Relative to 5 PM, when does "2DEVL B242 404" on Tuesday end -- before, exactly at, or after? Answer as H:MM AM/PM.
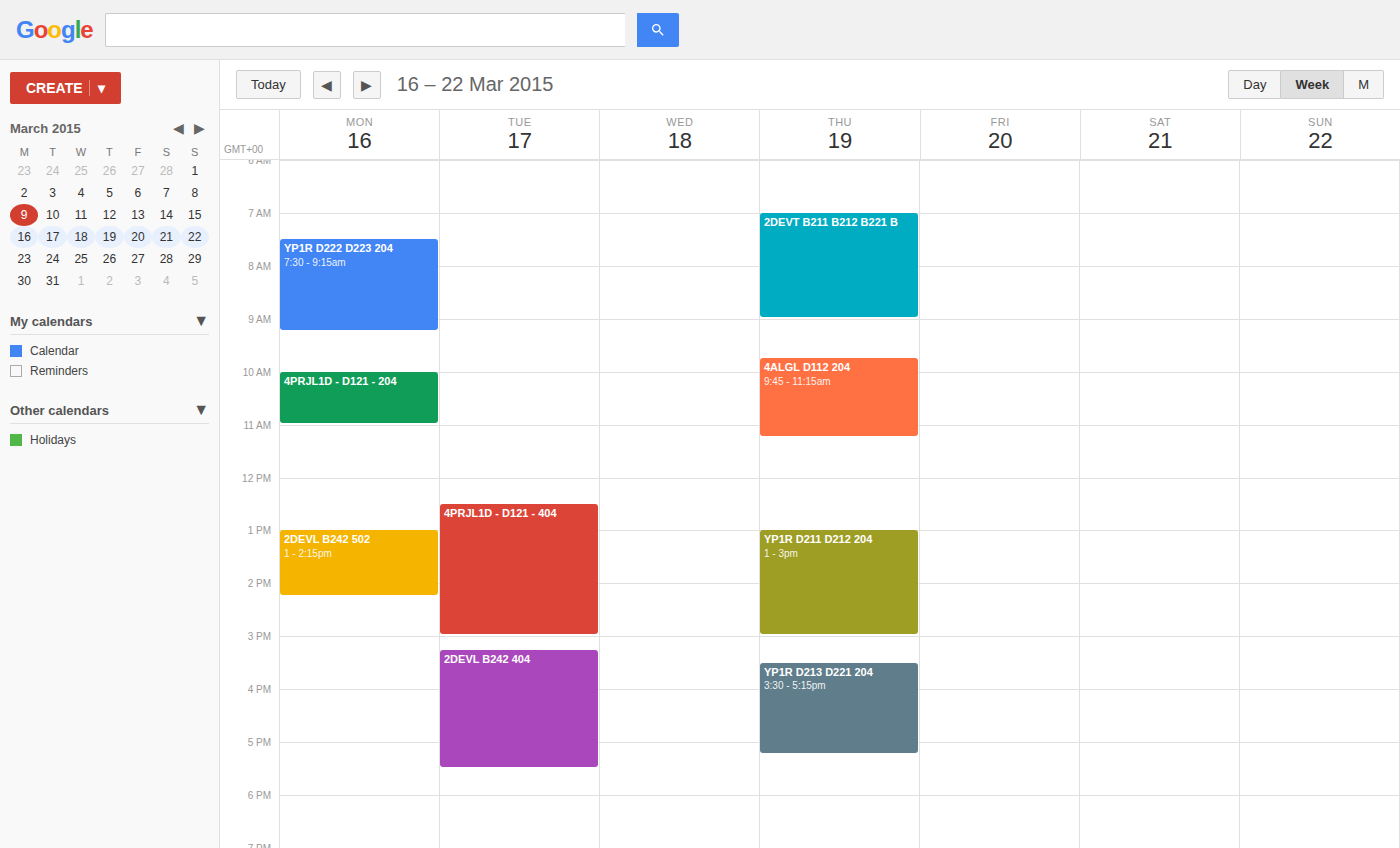
5:30 PM -- after 5 PM, 30 minutes below the 5 PM line.